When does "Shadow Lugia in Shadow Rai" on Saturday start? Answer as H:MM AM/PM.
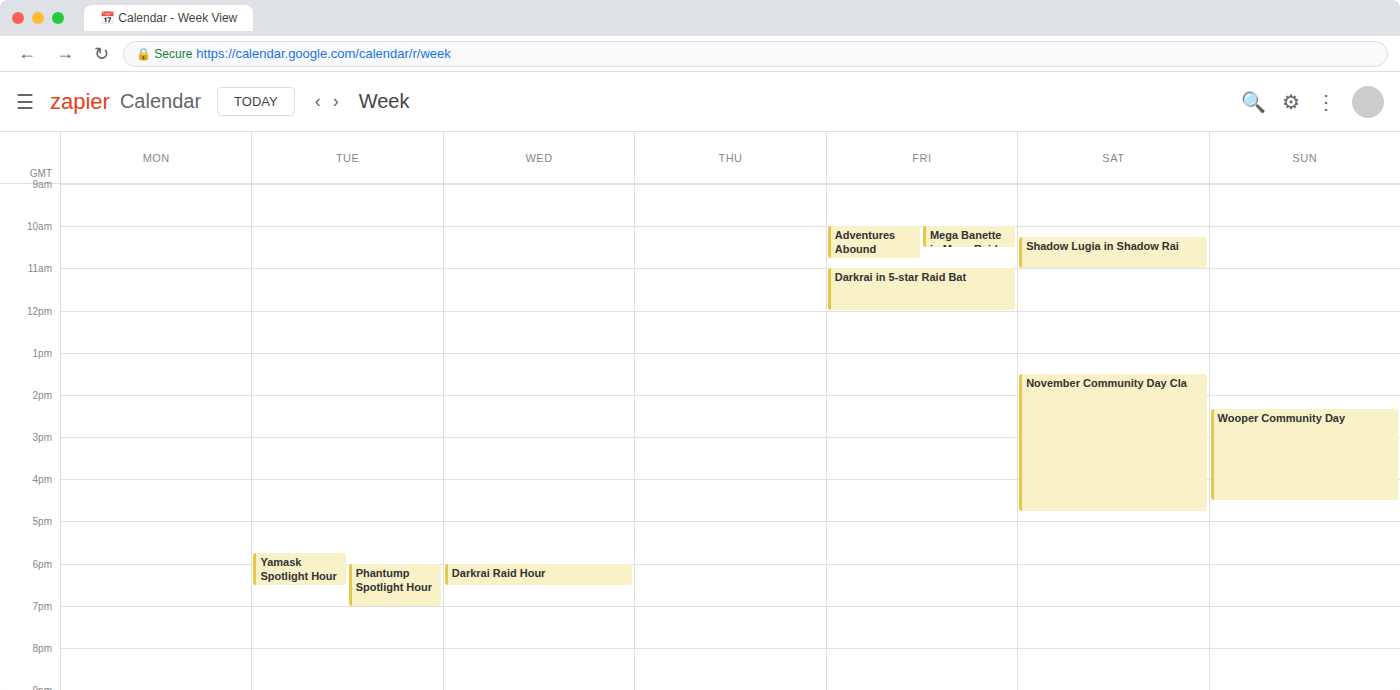
10:15 AM